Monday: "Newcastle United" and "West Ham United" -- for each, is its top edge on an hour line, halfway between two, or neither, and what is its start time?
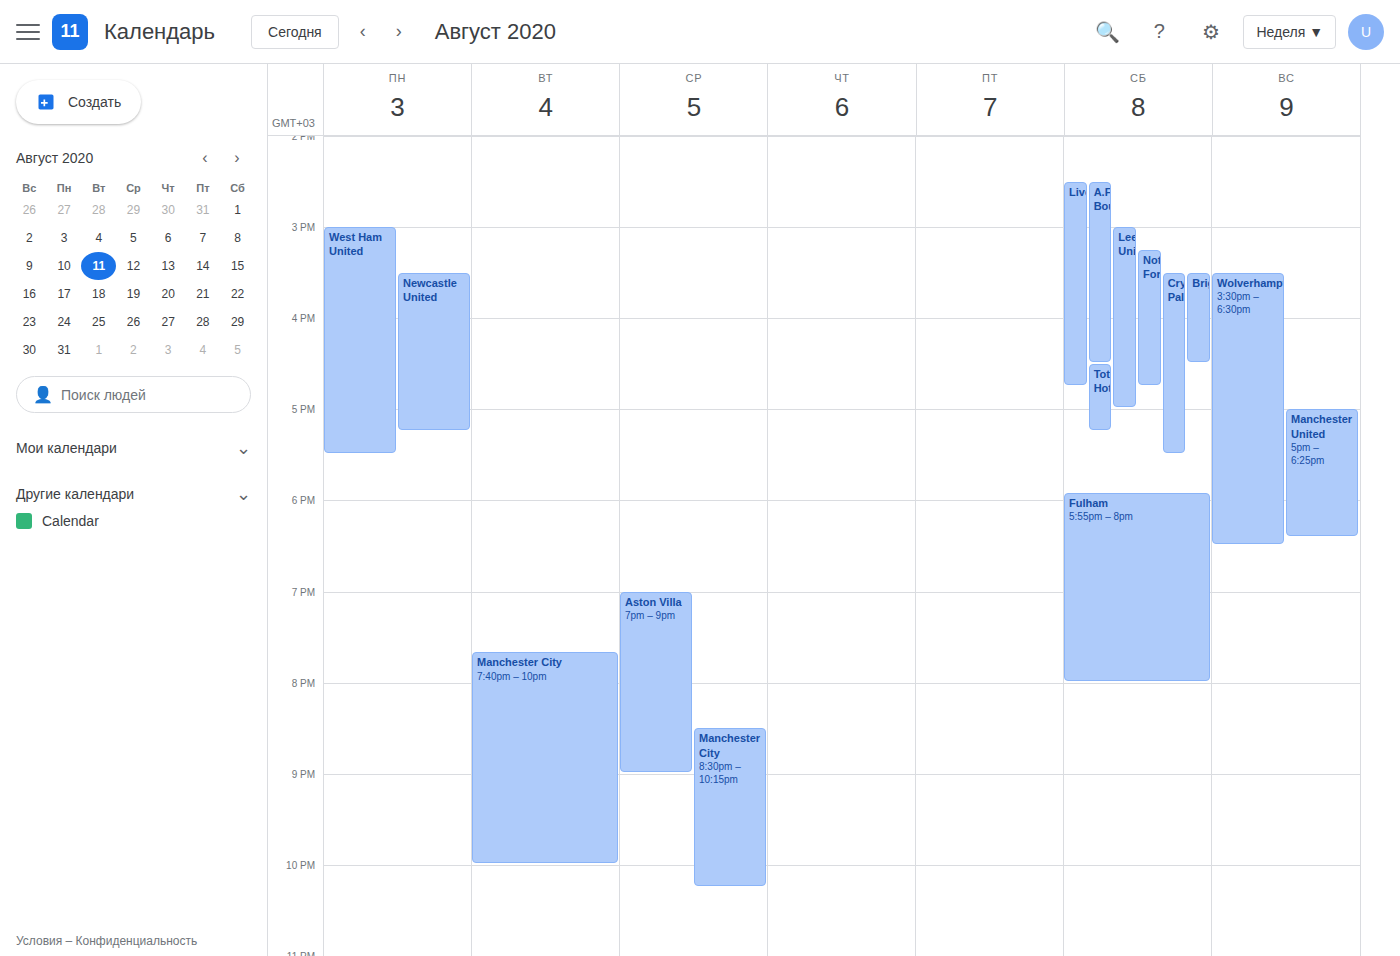
"Newcastle United": 3:30 PM, halfway between the 3 PM and 4 PM lines. "West Ham United": 3:00 PM, exactly on the 3 PM line.